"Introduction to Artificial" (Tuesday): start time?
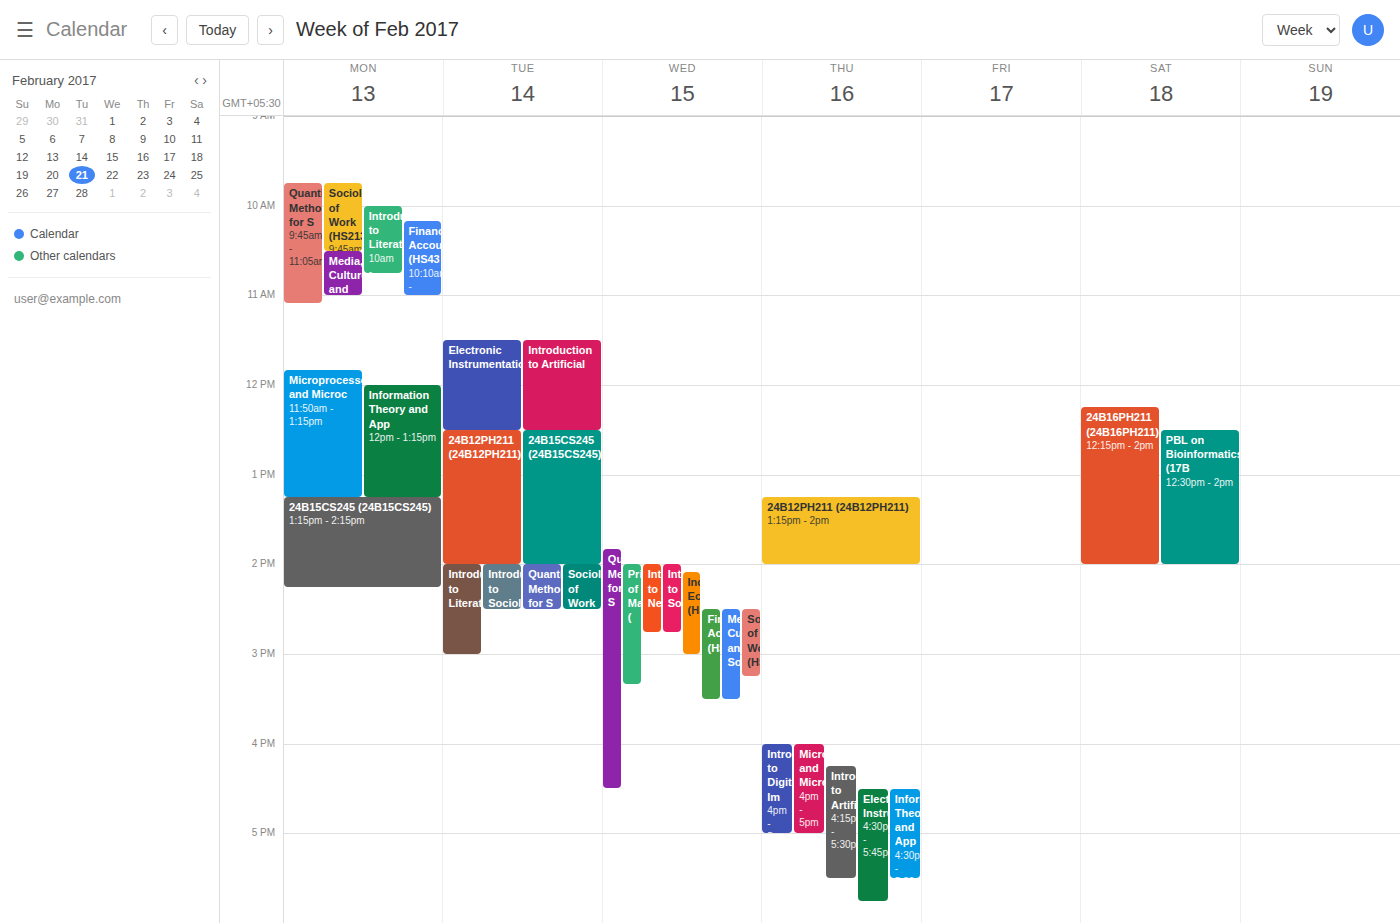
11:30 AM